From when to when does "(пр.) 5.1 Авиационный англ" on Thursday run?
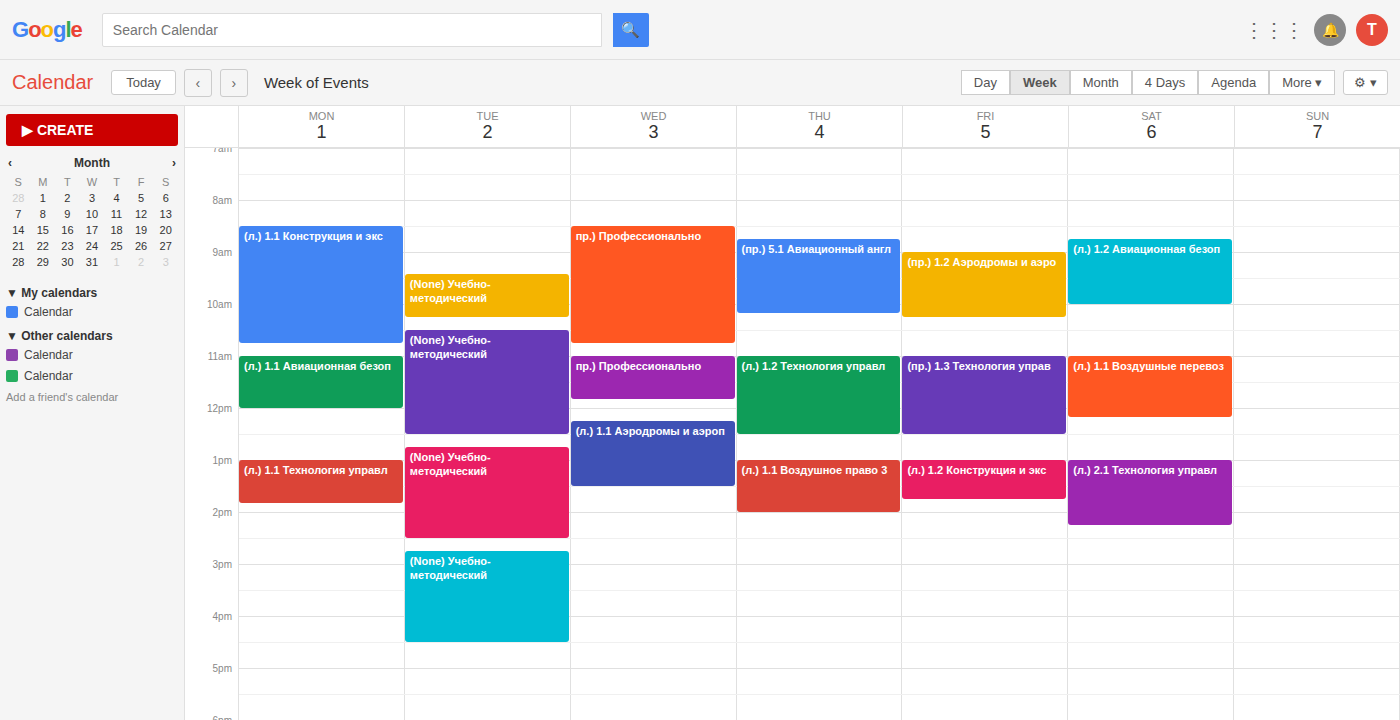
8:45 AM to 10:10 AM